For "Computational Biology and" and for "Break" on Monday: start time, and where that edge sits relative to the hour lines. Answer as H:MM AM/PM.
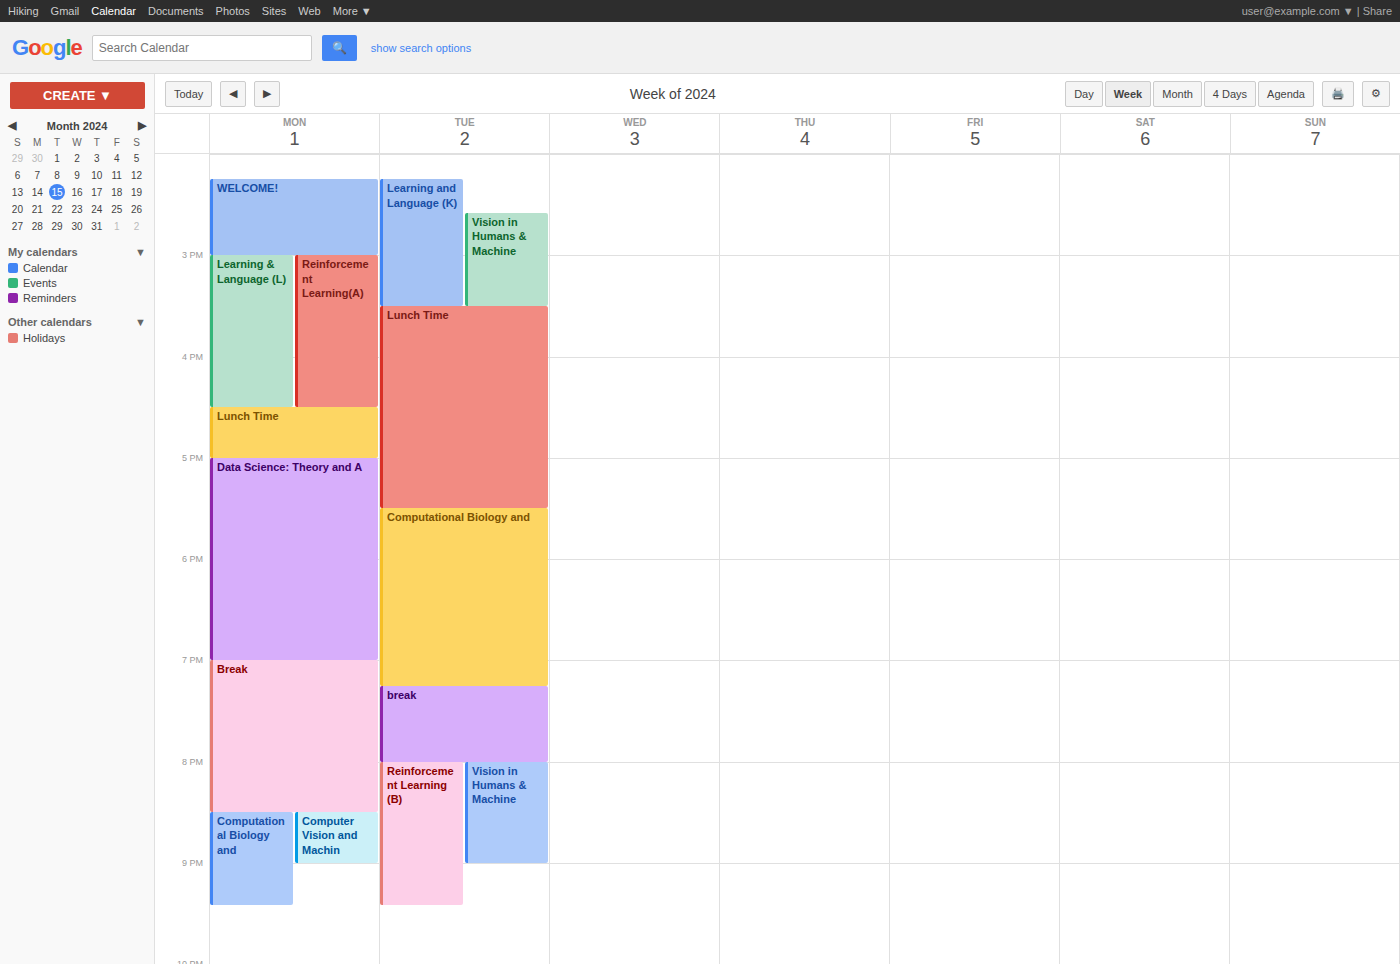
"Computational Biology and": 8:30 PM, halfway between the 8 PM and 9 PM lines. "Break": 7:00 PM, exactly on the 7 PM line.